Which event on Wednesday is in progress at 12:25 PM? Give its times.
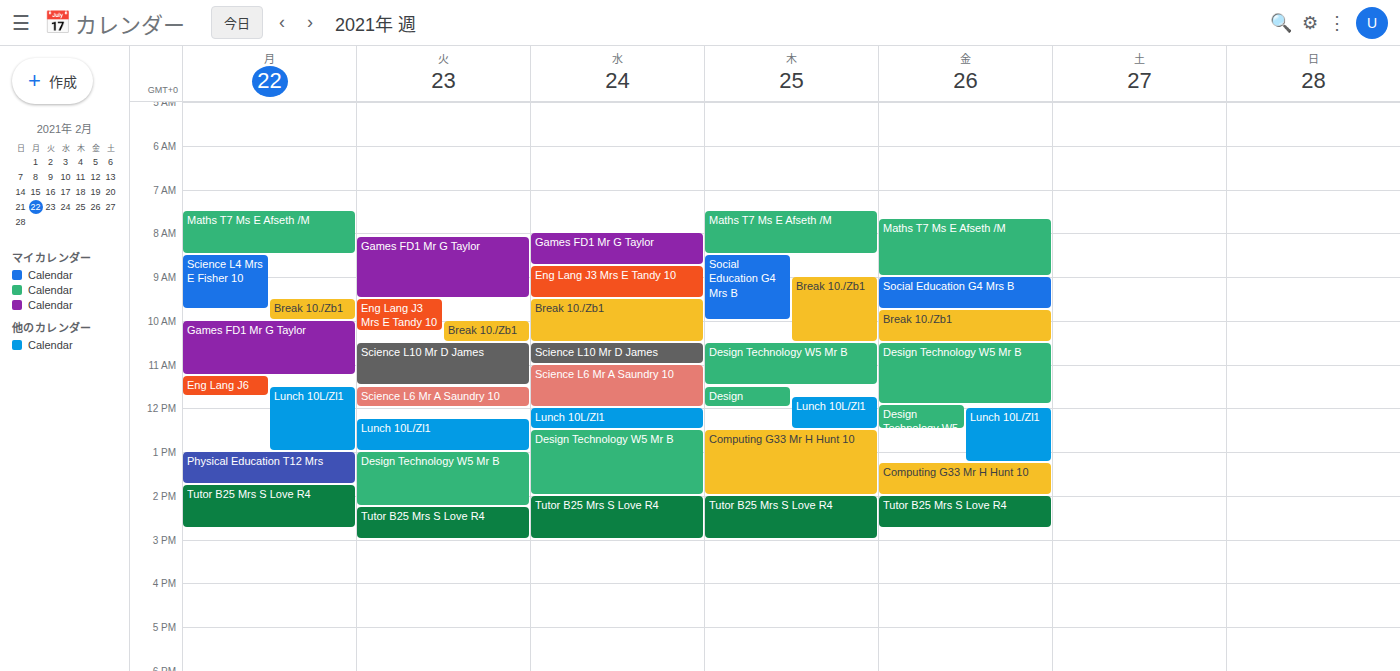
"Lunch 10L/Zl1", 12:00 PM to 12:30 PM